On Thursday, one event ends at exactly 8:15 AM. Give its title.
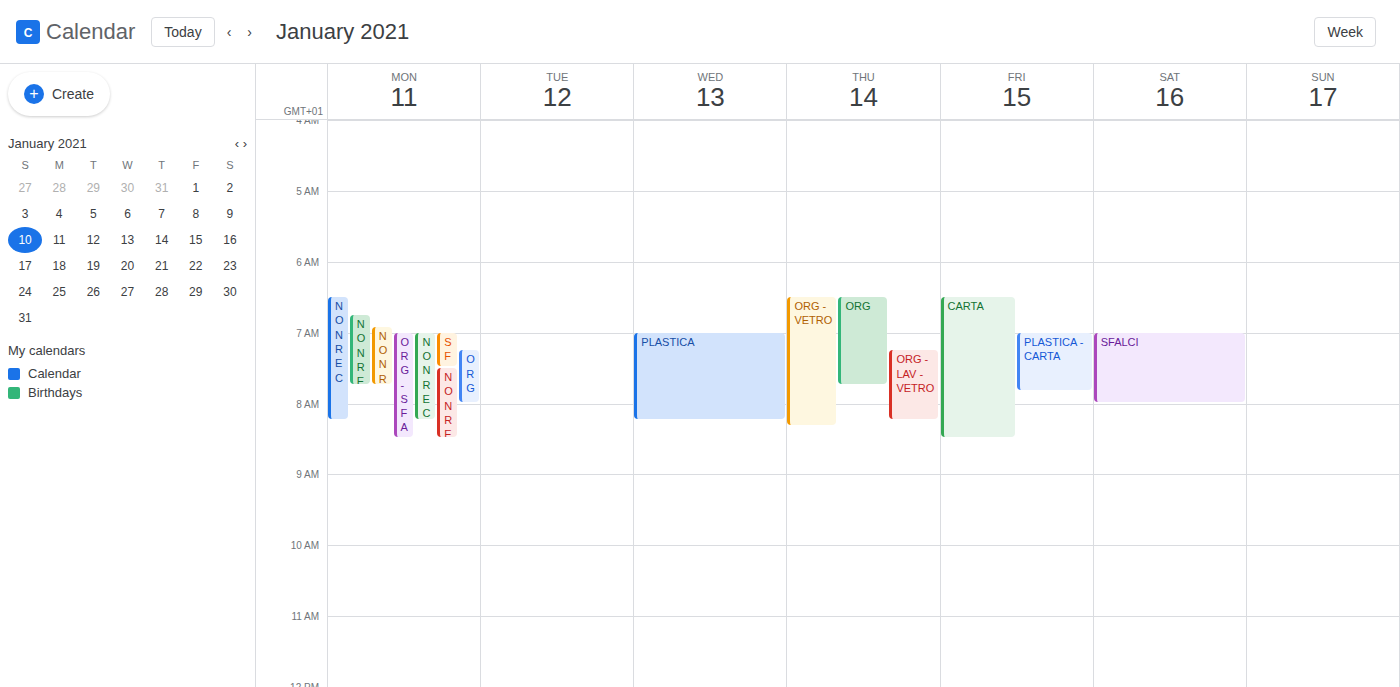
"ORG - LAV - VETRO"